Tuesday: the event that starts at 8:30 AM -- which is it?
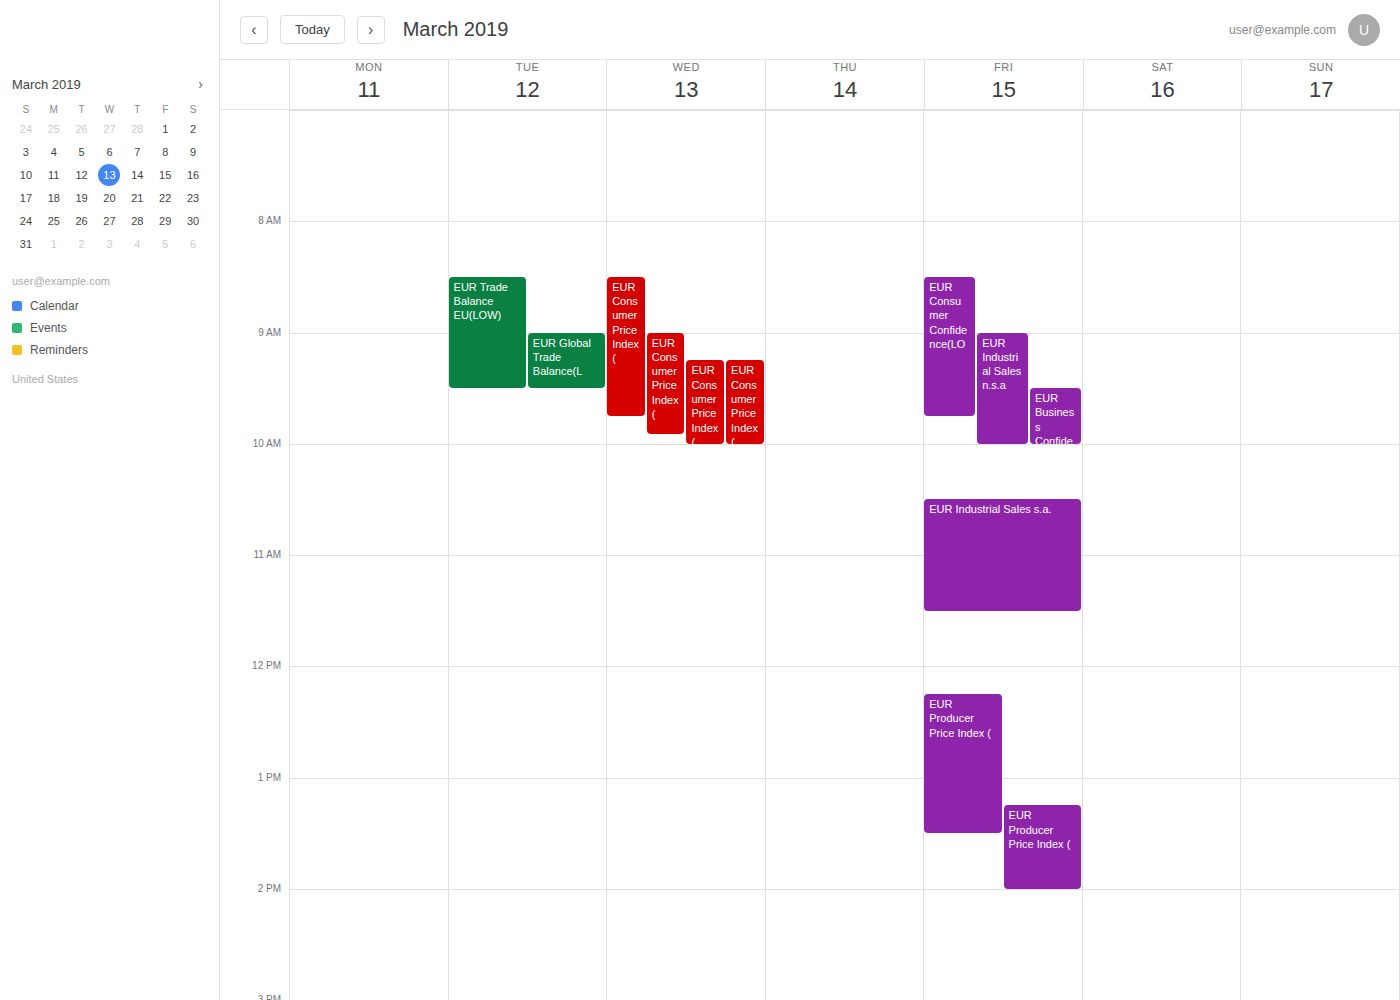
"EUR Trade Balance EU(LOW)"